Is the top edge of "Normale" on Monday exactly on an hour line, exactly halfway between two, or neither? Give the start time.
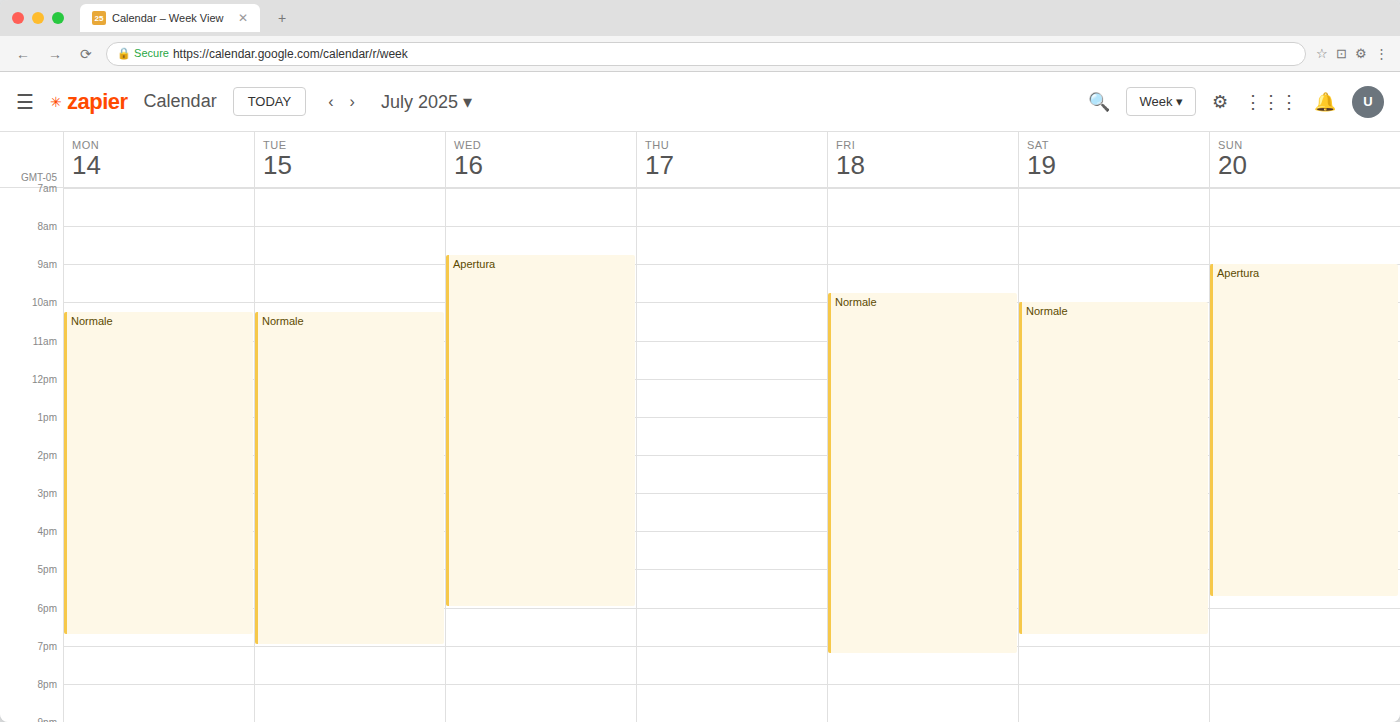
10:15 AM -- neither: a quarter of the way from the 10 AM line to the 11 AM line.